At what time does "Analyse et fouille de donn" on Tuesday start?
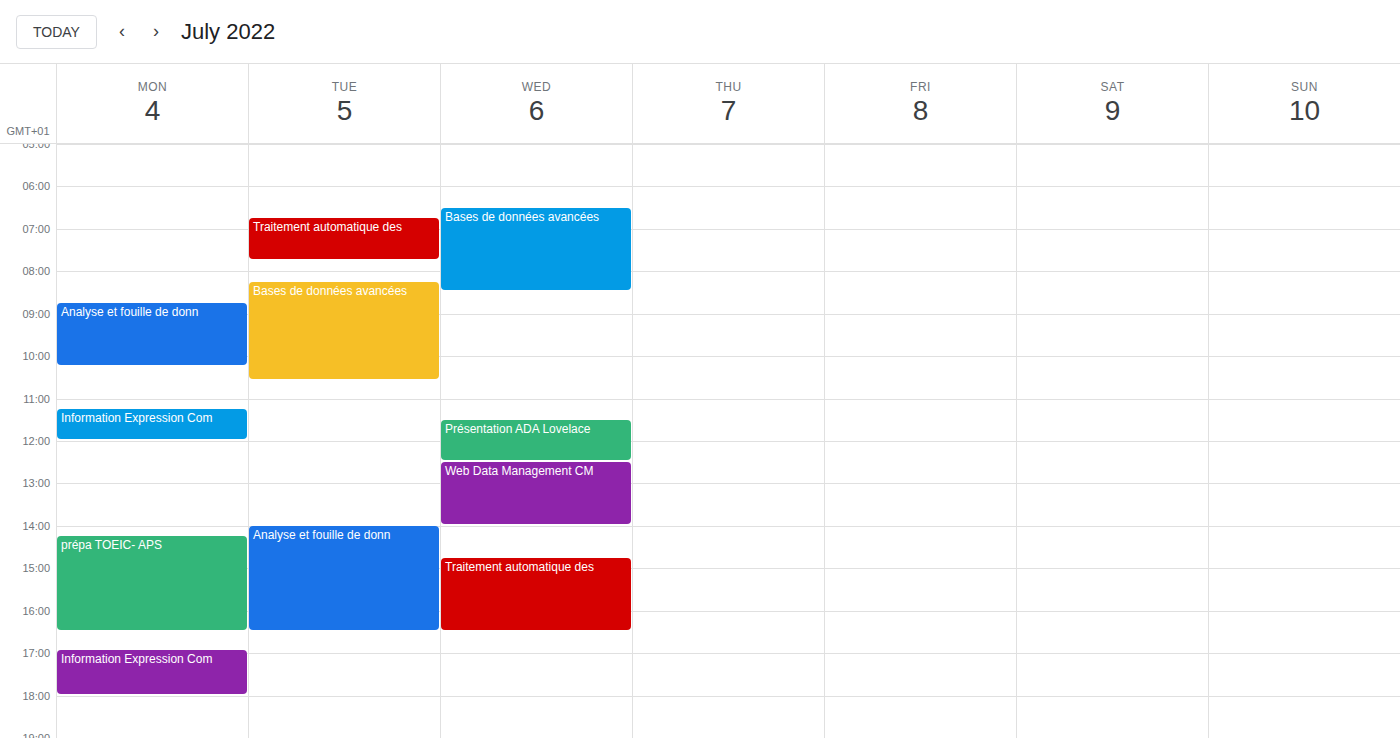
2:00 PM